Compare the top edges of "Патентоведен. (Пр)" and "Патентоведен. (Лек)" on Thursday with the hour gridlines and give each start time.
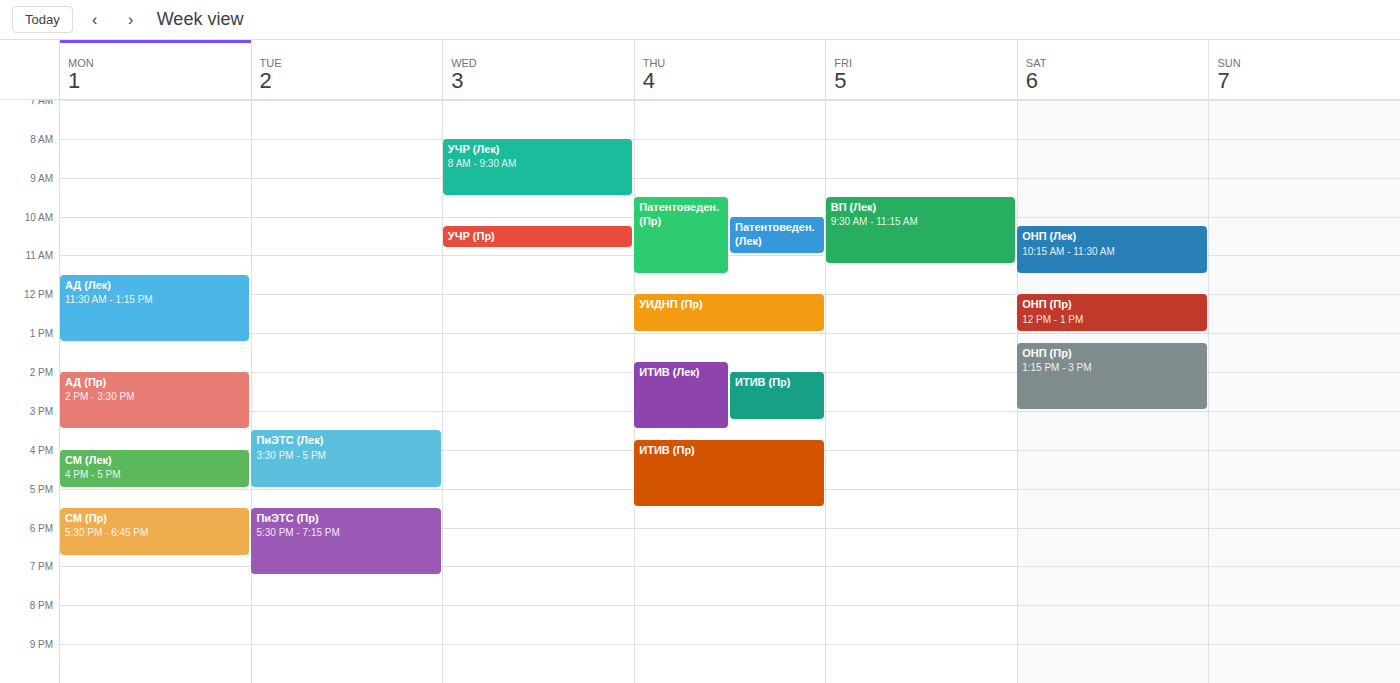
"Патентоведен. (Пр)": 9:30 AM, halfway between the 9 AM and 10 AM lines. "Патентоведен. (Лек)": 10:00 AM, exactly on the 10 AM line.